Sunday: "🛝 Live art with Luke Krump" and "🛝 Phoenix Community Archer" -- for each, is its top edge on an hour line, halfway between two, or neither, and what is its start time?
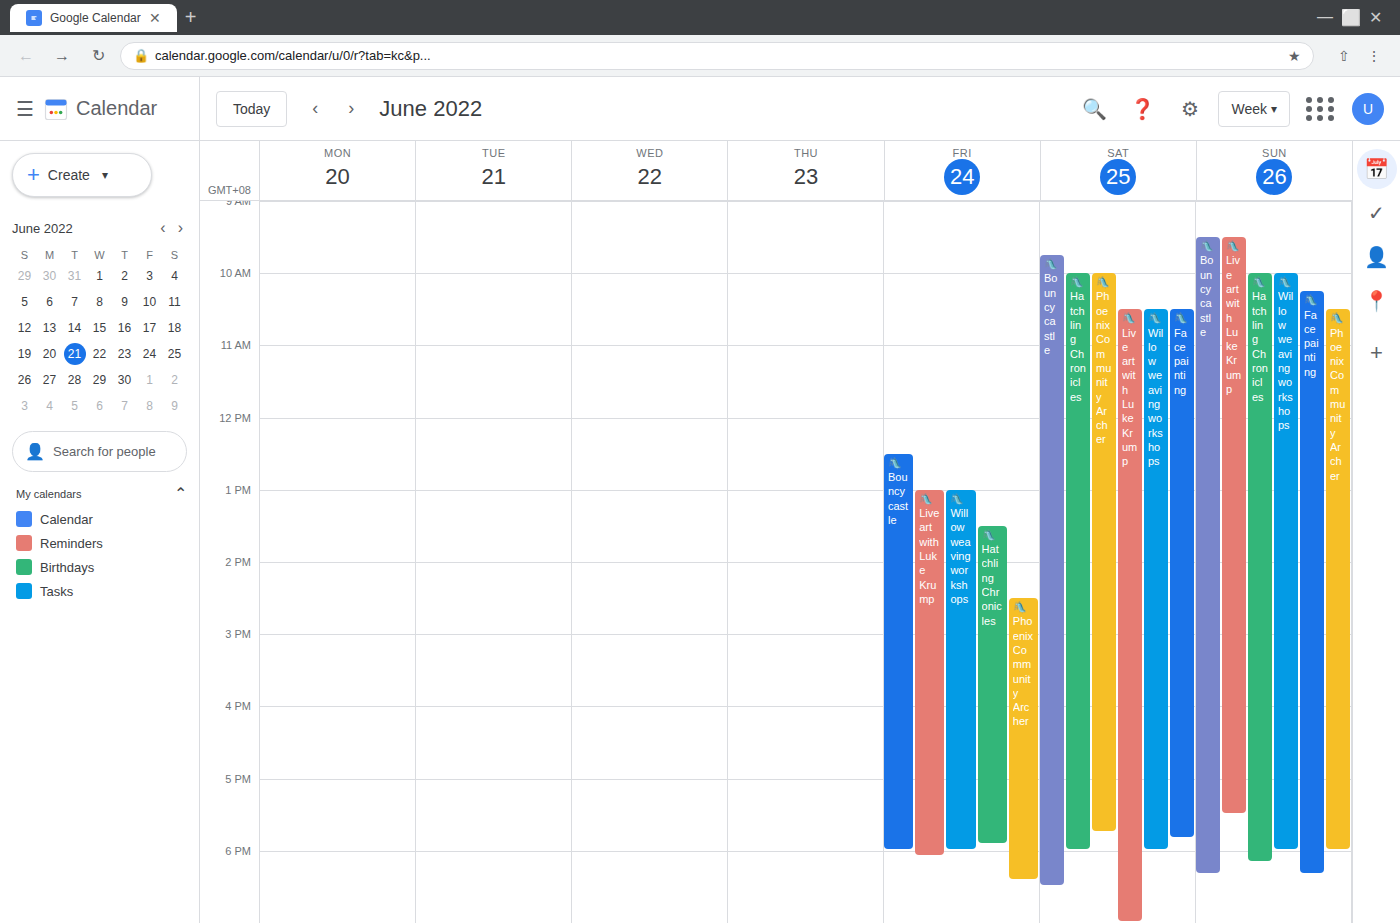
"🛝 Live art with Luke Krump": 9:30 AM, halfway between the 9 AM and 10 AM lines. "🛝 Phoenix Community Archer": 10:30 AM, halfway between the 10 AM and 11 AM lines.